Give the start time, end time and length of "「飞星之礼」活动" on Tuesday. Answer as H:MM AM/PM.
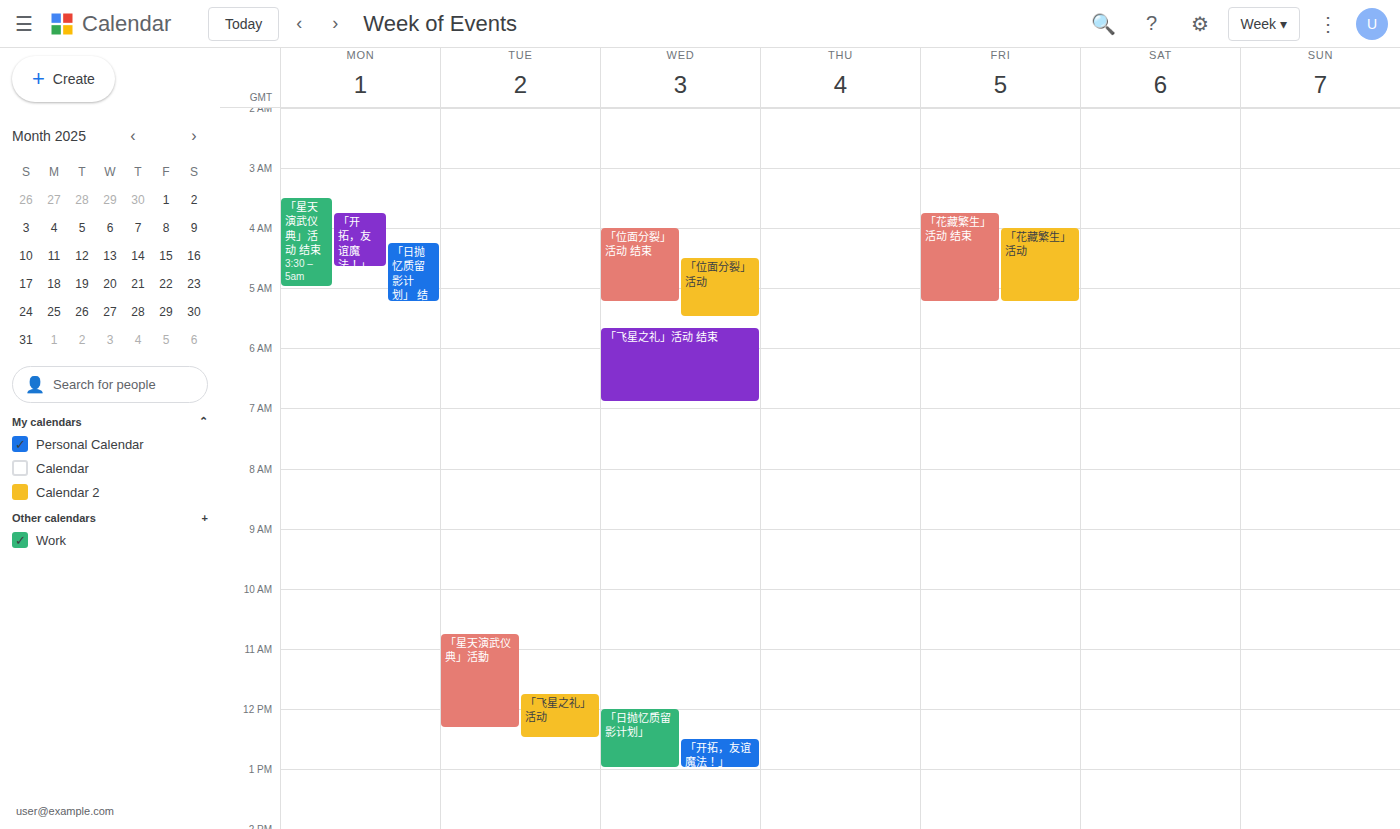
11:45 AM to 12:30 PM, 45 minutes